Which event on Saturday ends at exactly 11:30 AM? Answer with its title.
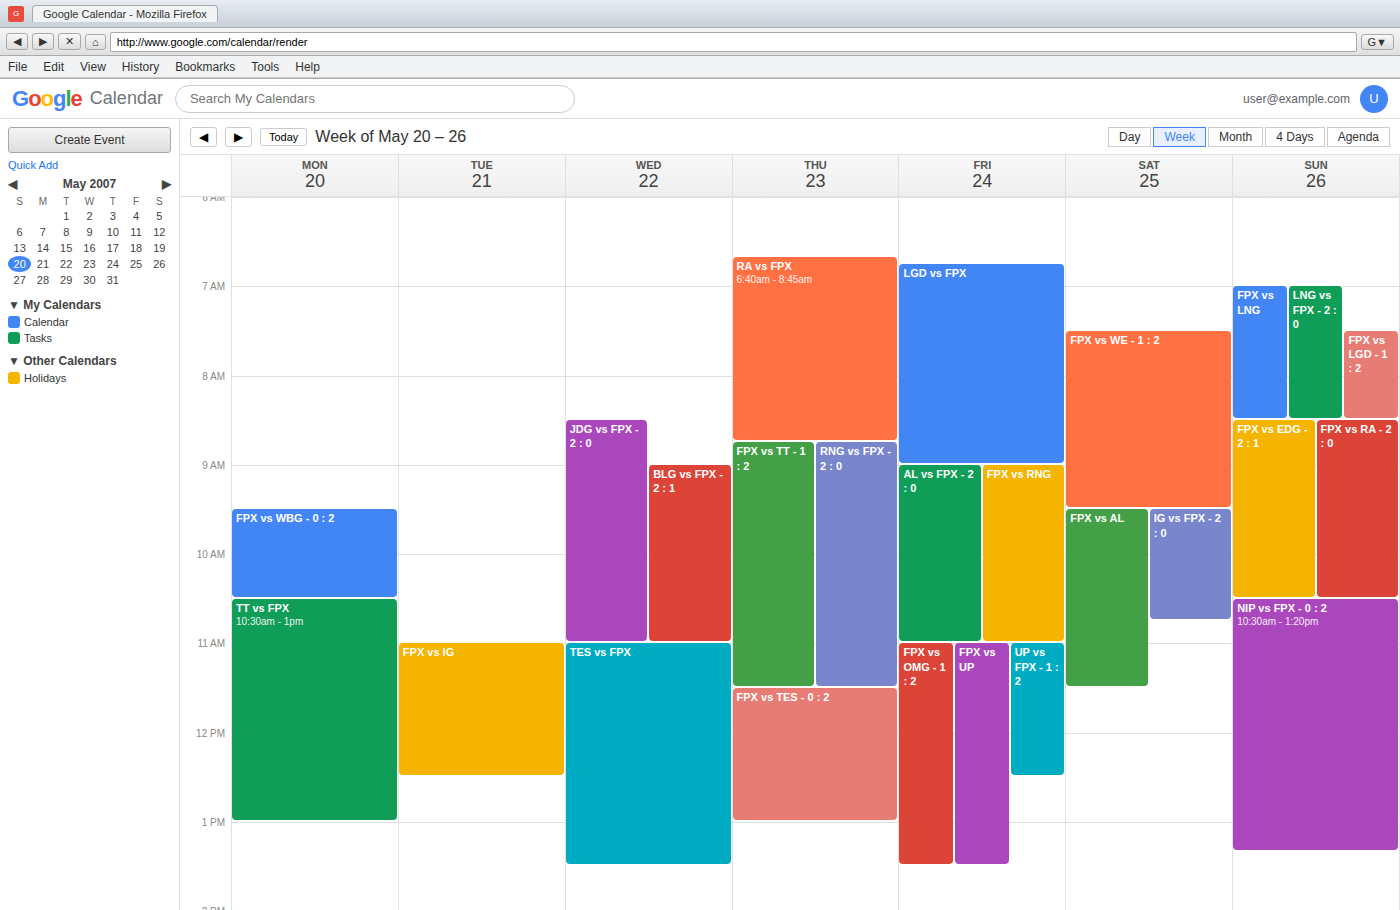
"FPX vs AL"